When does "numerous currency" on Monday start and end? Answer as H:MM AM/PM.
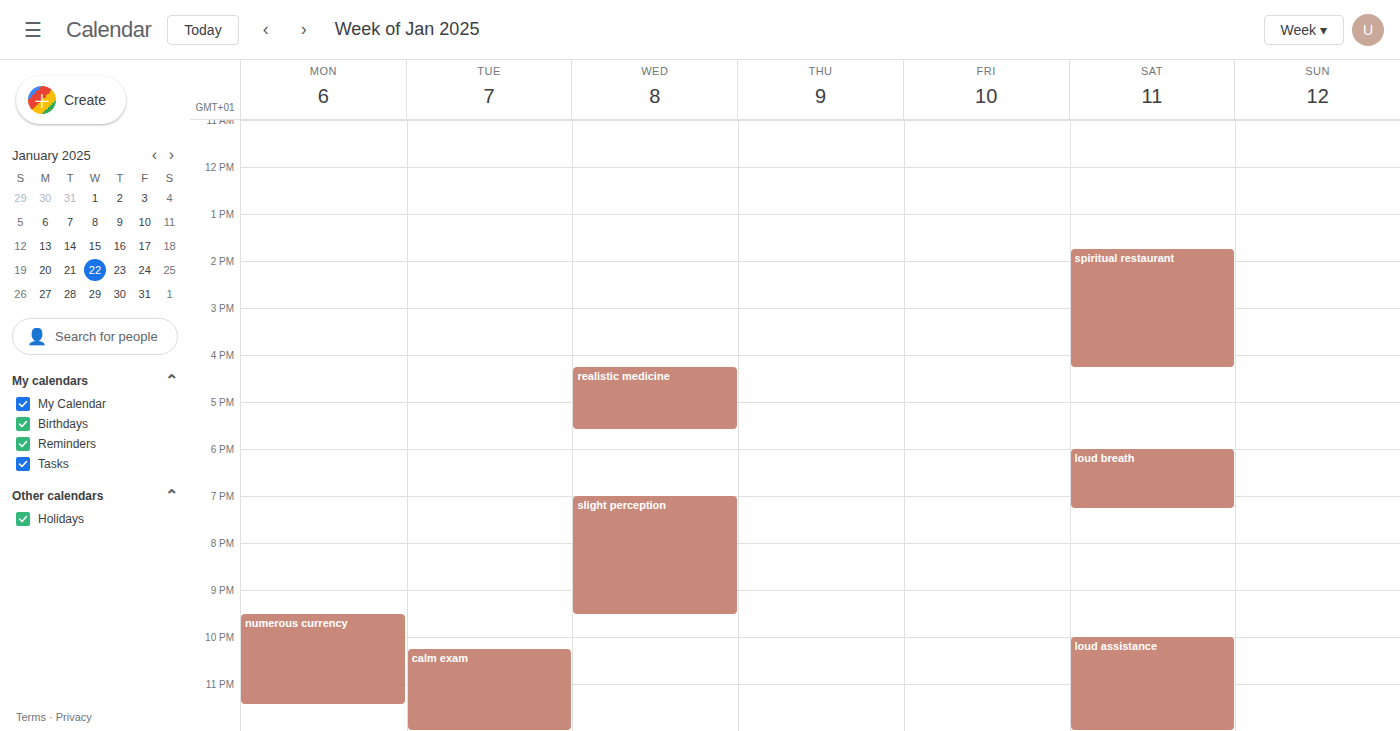
9:30 PM to 11:25 PM